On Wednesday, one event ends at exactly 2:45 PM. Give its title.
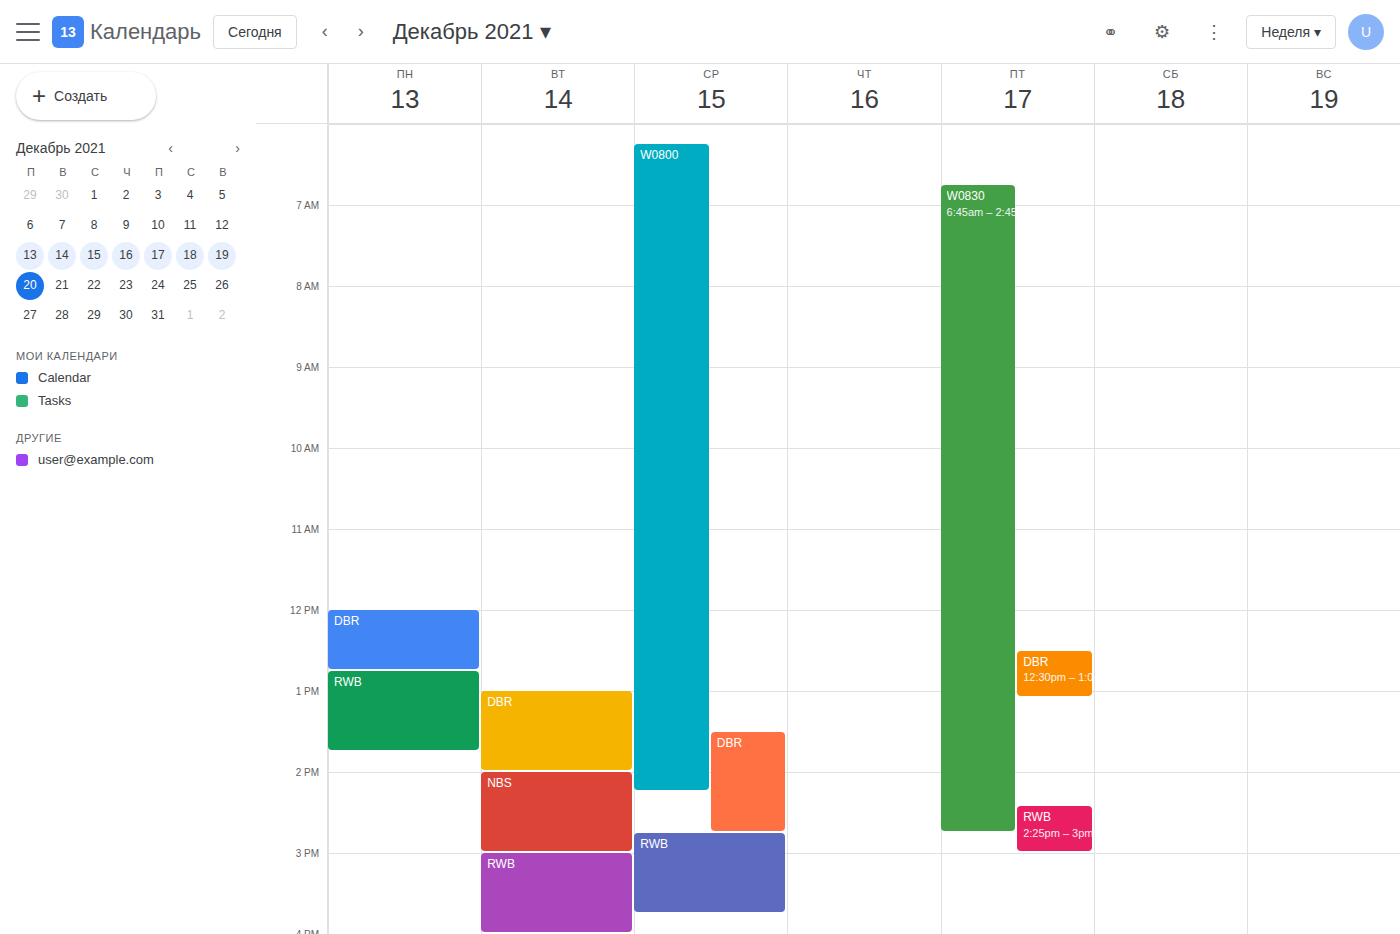
"DBR"